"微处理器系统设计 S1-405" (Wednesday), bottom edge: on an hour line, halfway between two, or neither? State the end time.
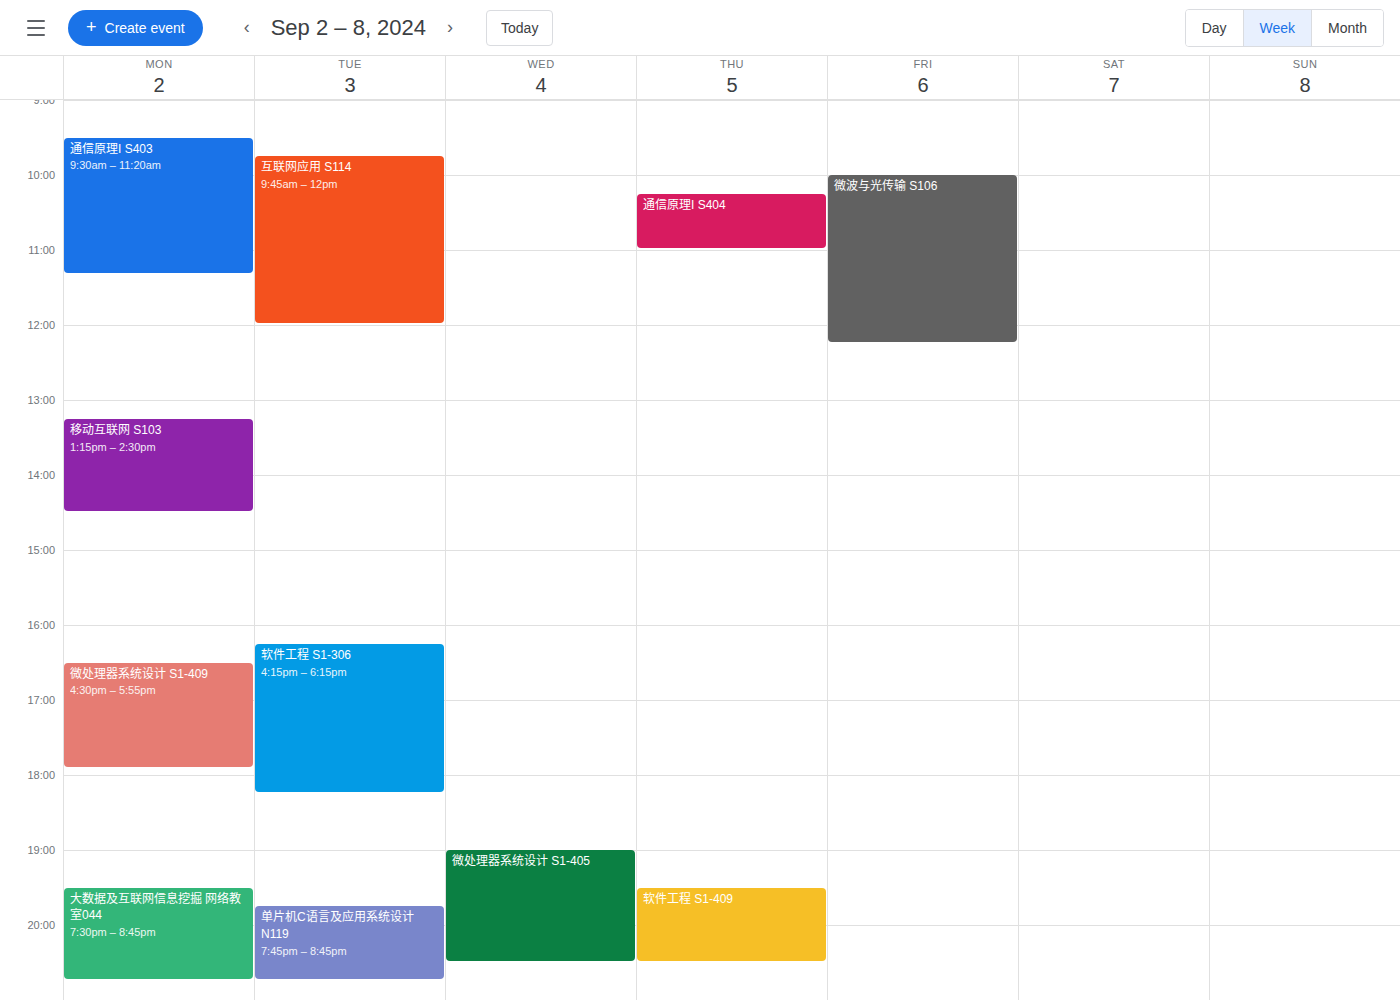
8:30 PM -- halfway between the 8 PM and 9 PM lines.